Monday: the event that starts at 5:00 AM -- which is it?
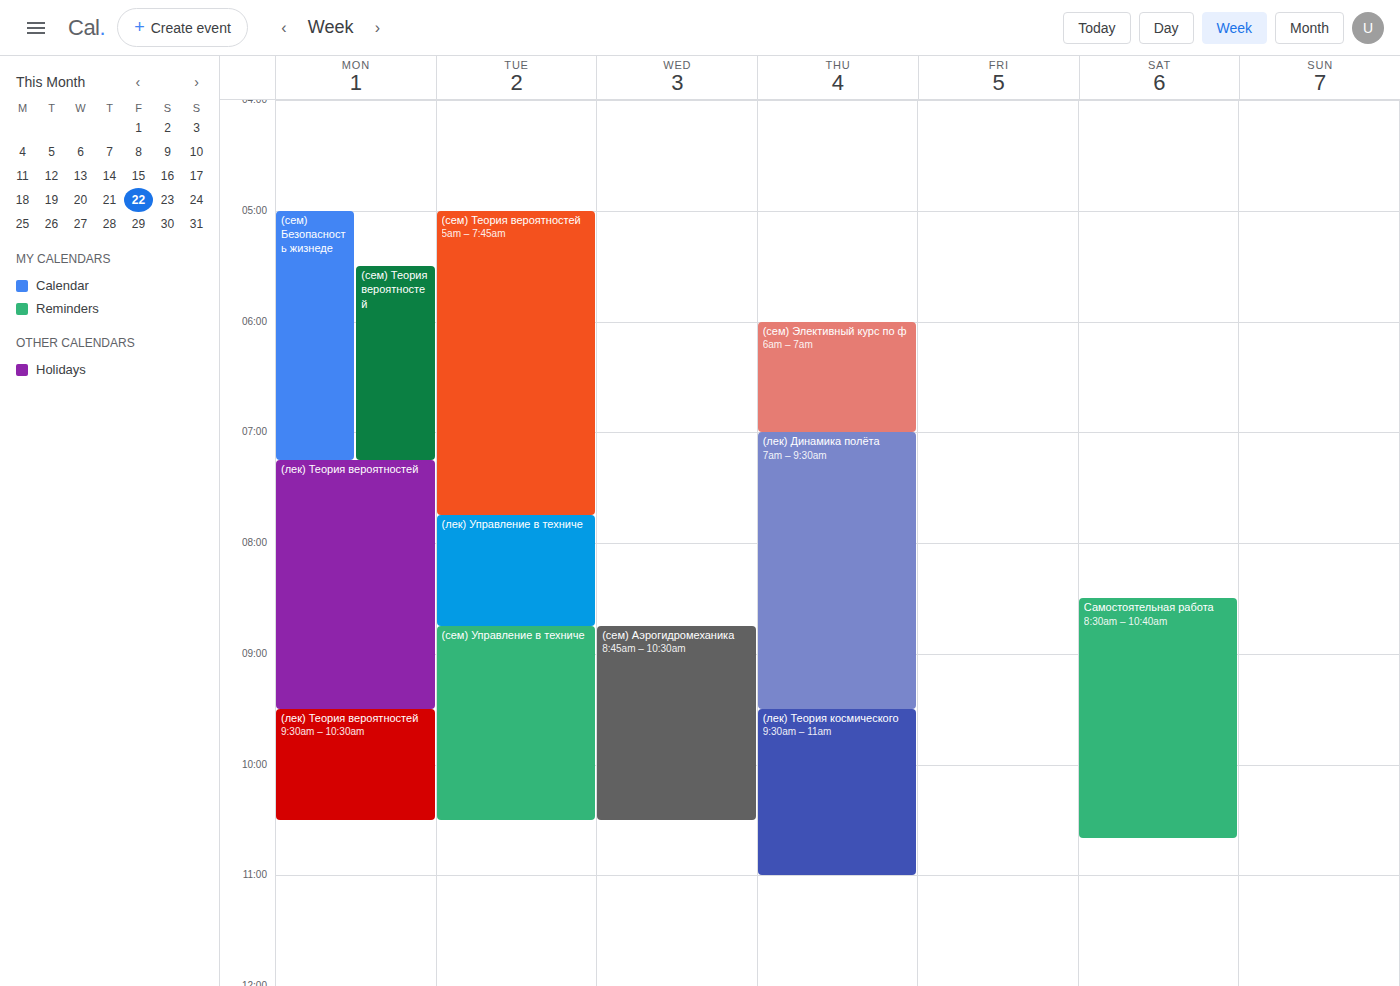
"(сем) Безопасность жизнеде"